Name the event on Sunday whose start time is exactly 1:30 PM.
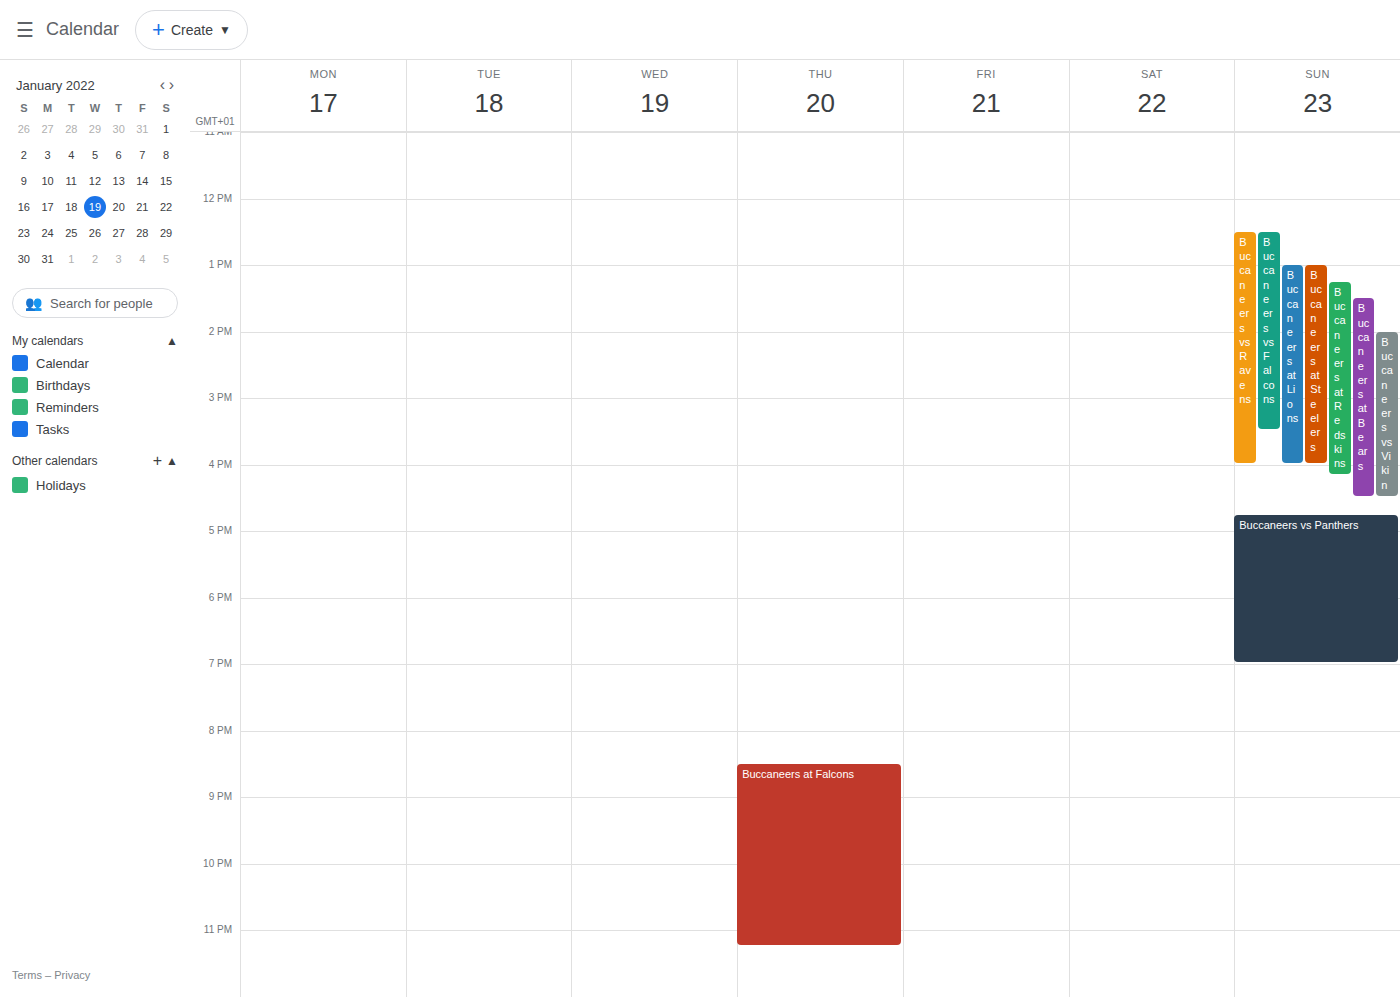
"Buccaneers at Bears"